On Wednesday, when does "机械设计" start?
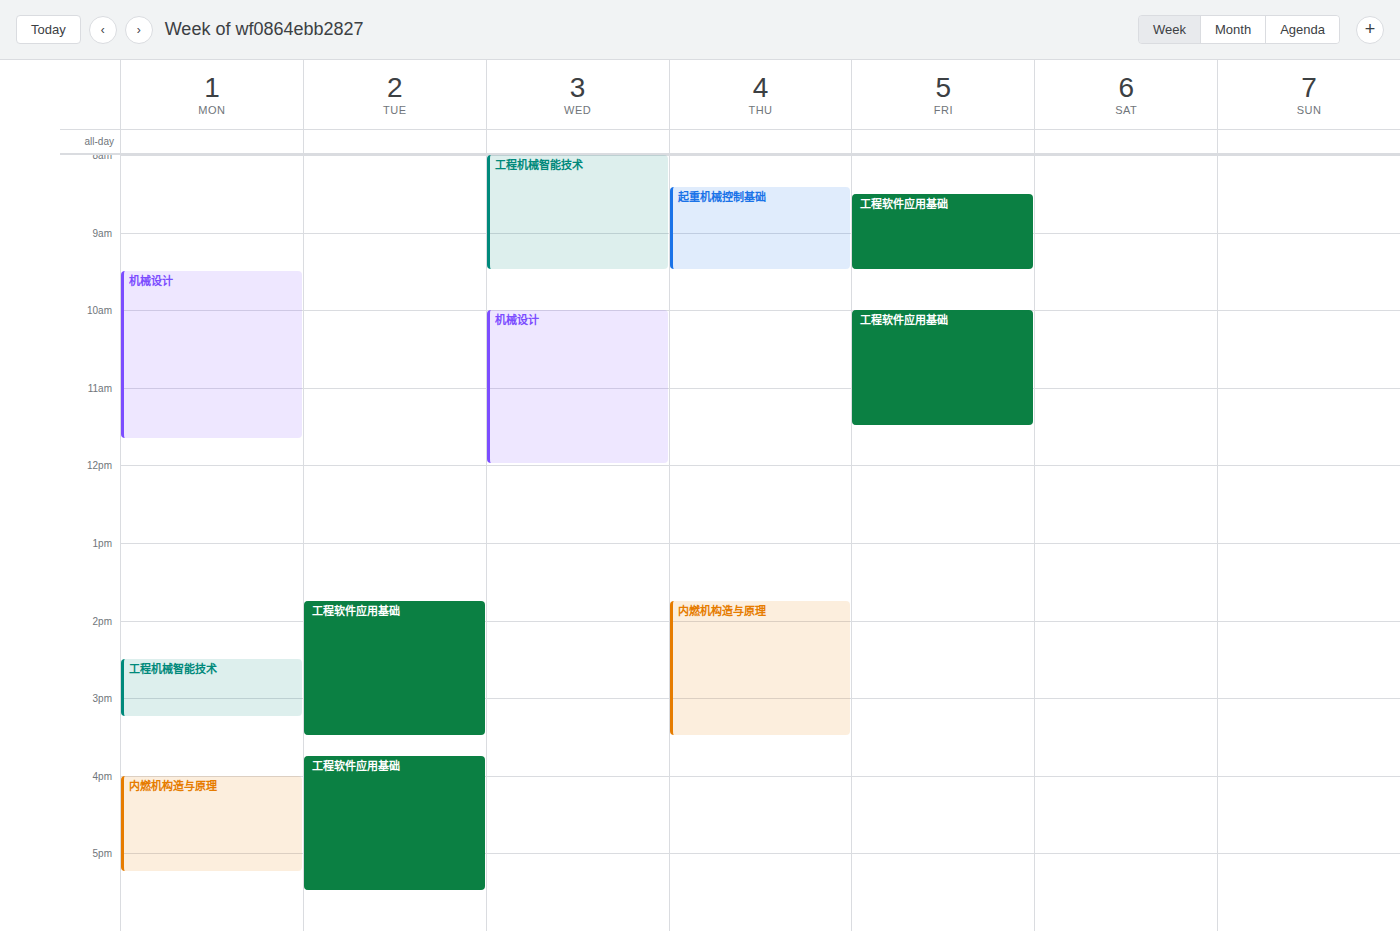
10:00 AM